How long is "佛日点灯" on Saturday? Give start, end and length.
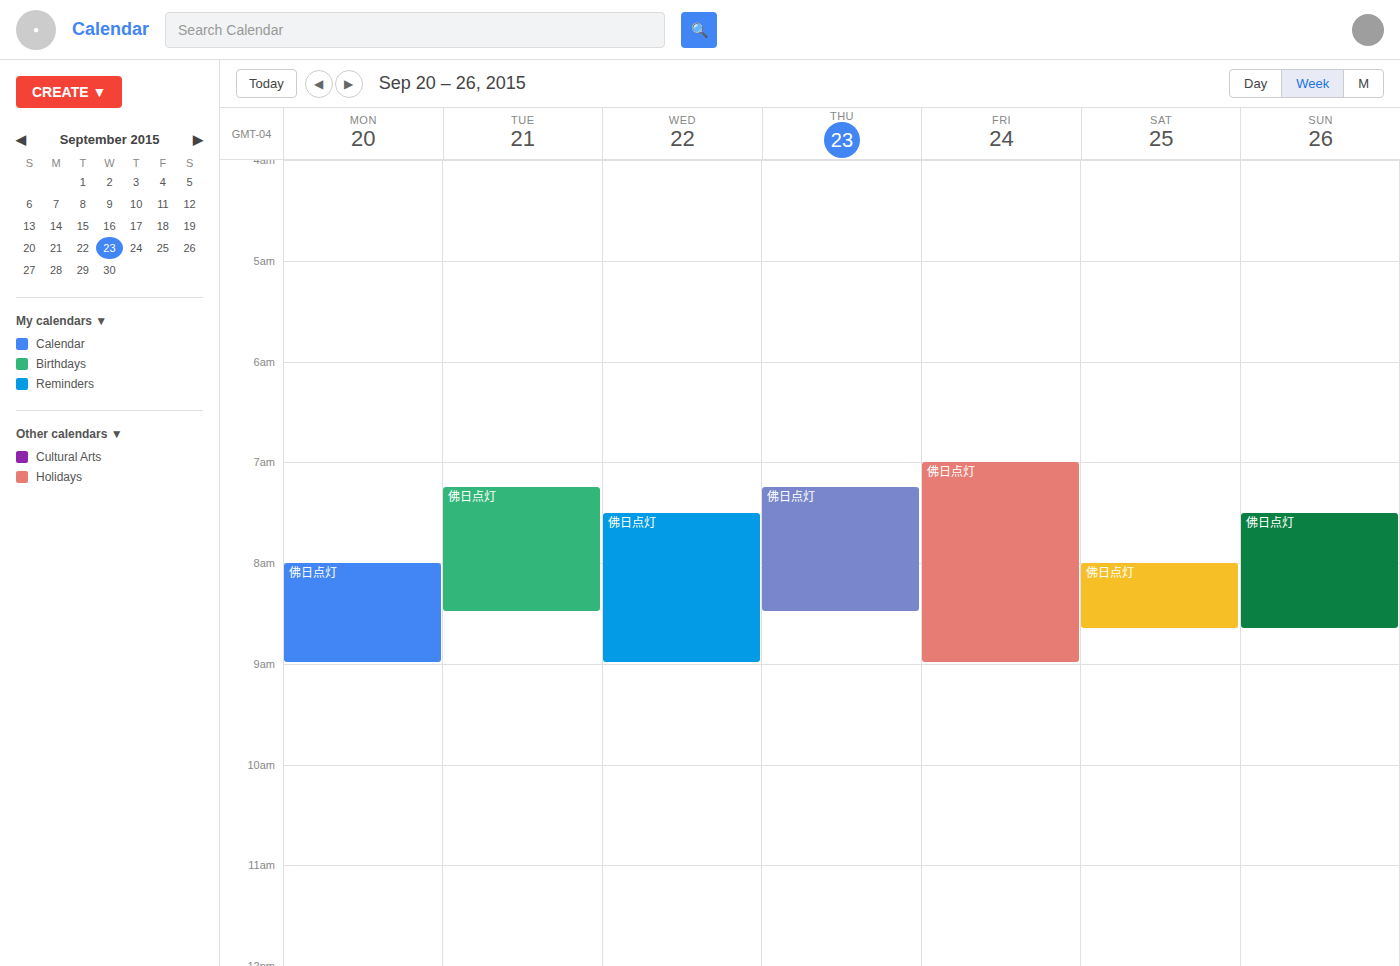
08:00 to 08:40, 40 minutes